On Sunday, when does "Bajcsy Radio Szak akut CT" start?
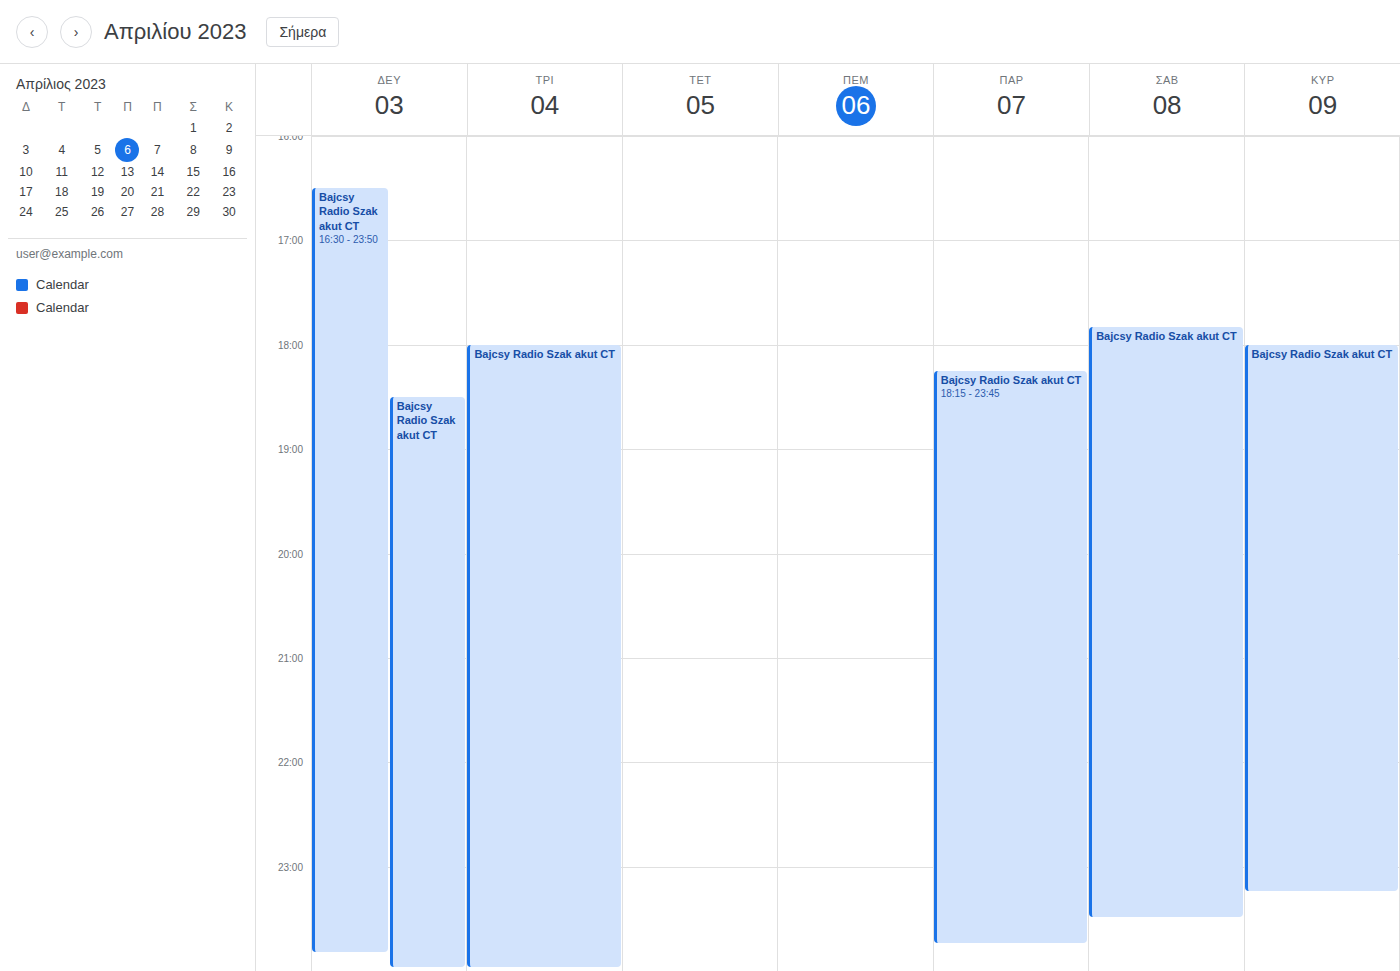
6:00 PM